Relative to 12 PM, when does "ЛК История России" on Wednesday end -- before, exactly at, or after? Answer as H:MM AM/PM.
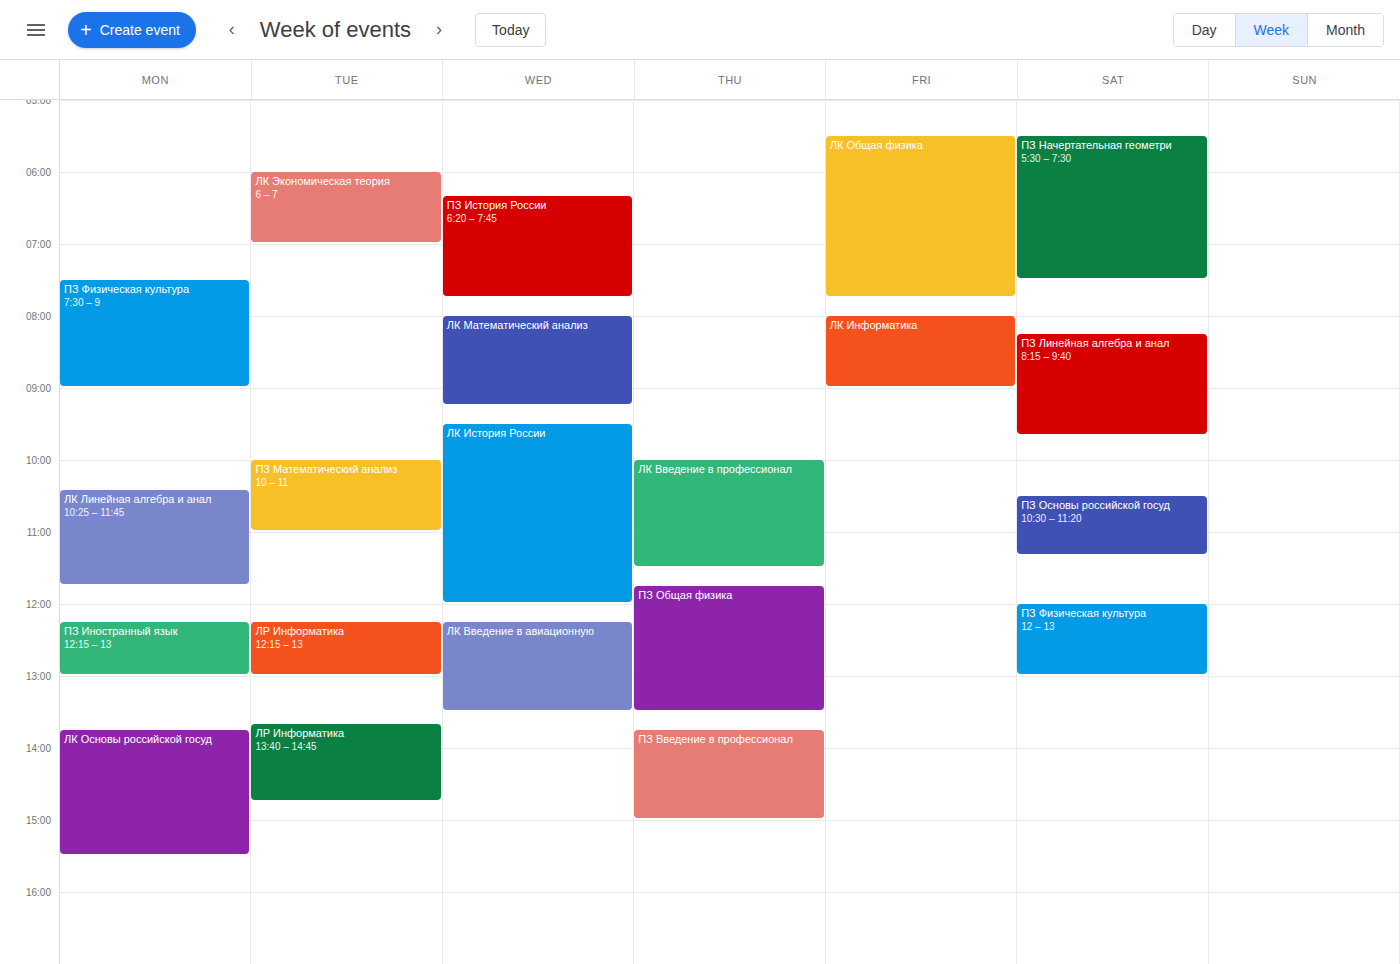
12:00 PM -- exactly at 12 PM, on the 12 PM line.